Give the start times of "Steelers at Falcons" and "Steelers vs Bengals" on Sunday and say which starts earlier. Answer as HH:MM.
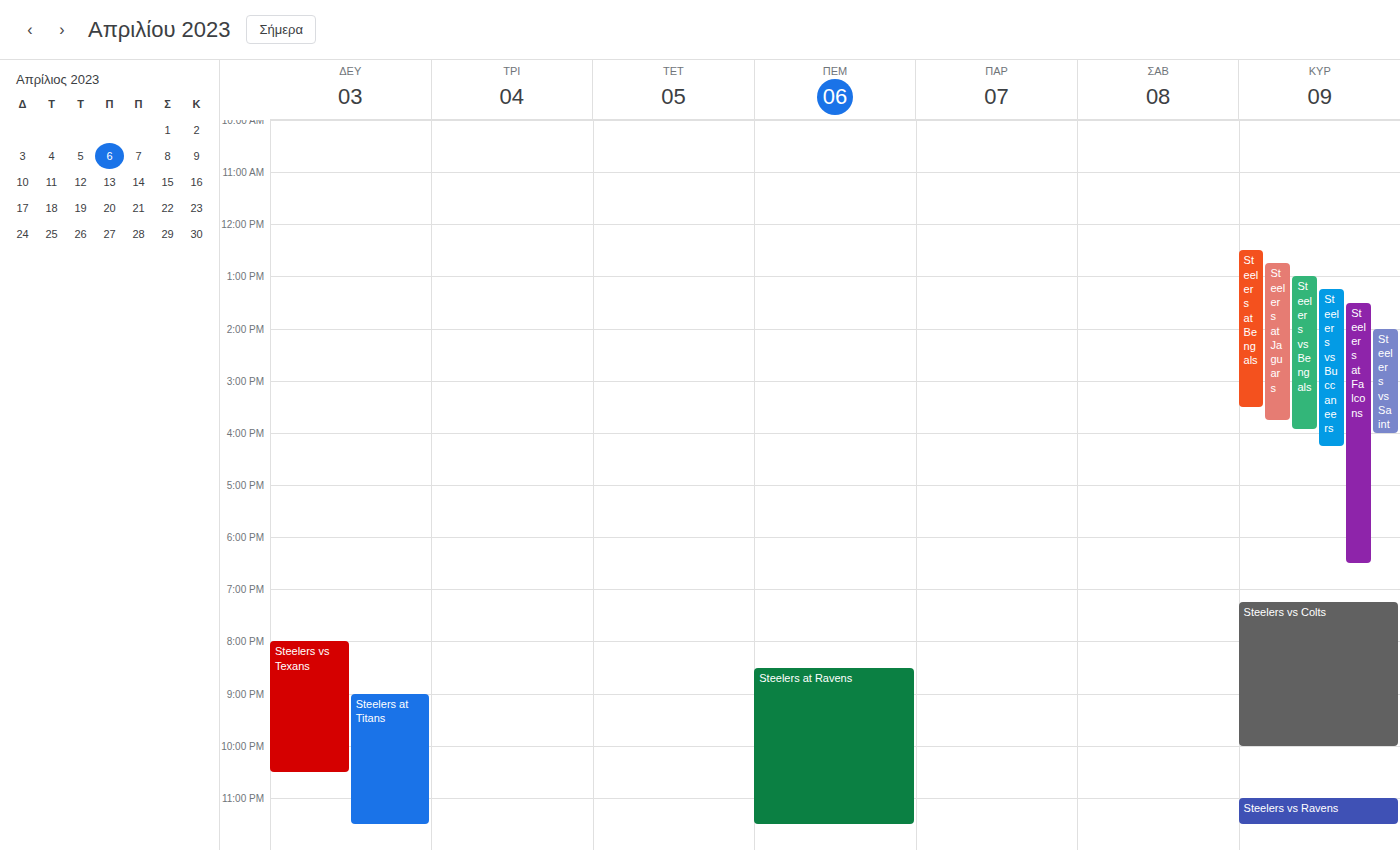
"Steelers vs Bengals" 13:00; "Steelers at Falcons" 13:30.